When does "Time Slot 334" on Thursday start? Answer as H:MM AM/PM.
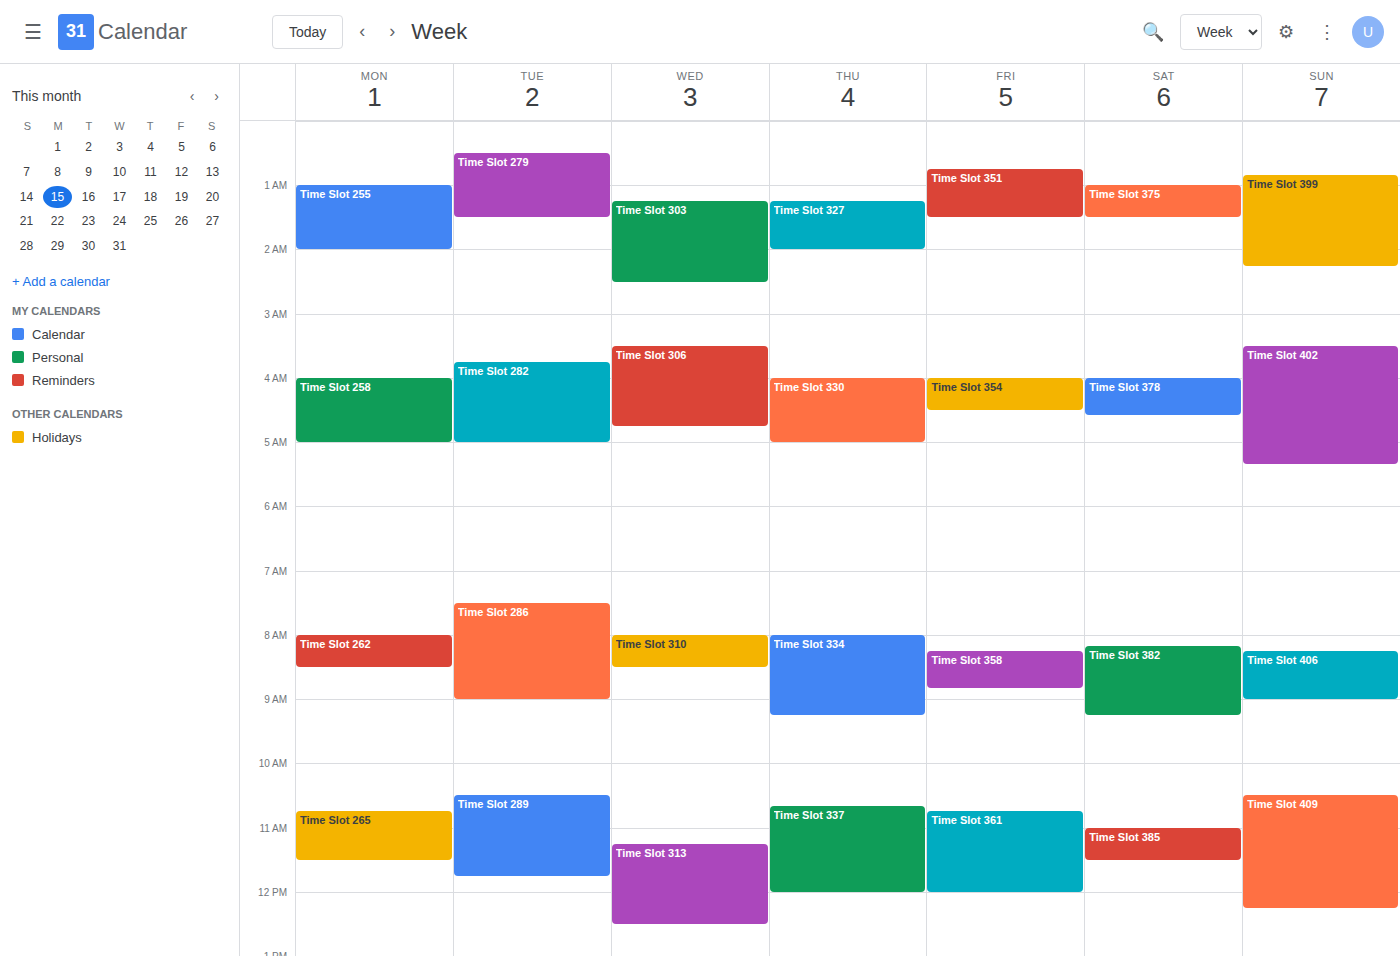
8:00 AM